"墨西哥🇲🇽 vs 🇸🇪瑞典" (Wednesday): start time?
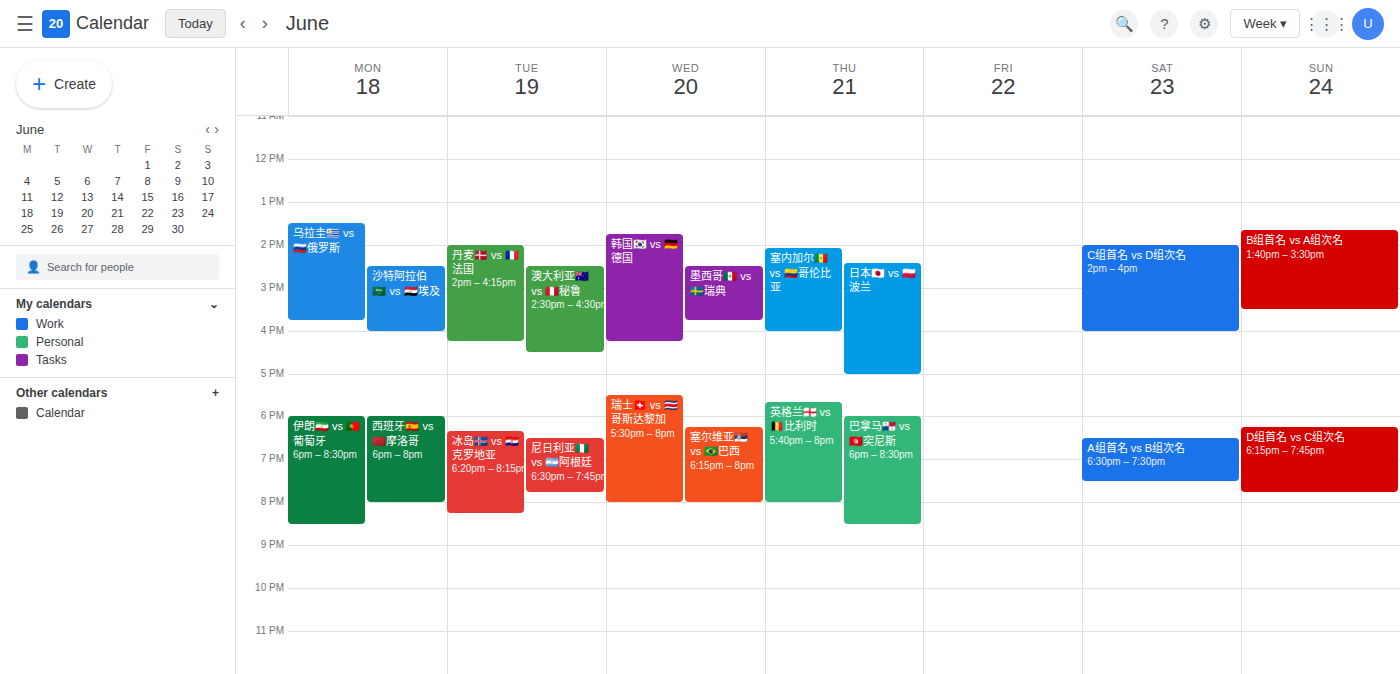
2:30 PM